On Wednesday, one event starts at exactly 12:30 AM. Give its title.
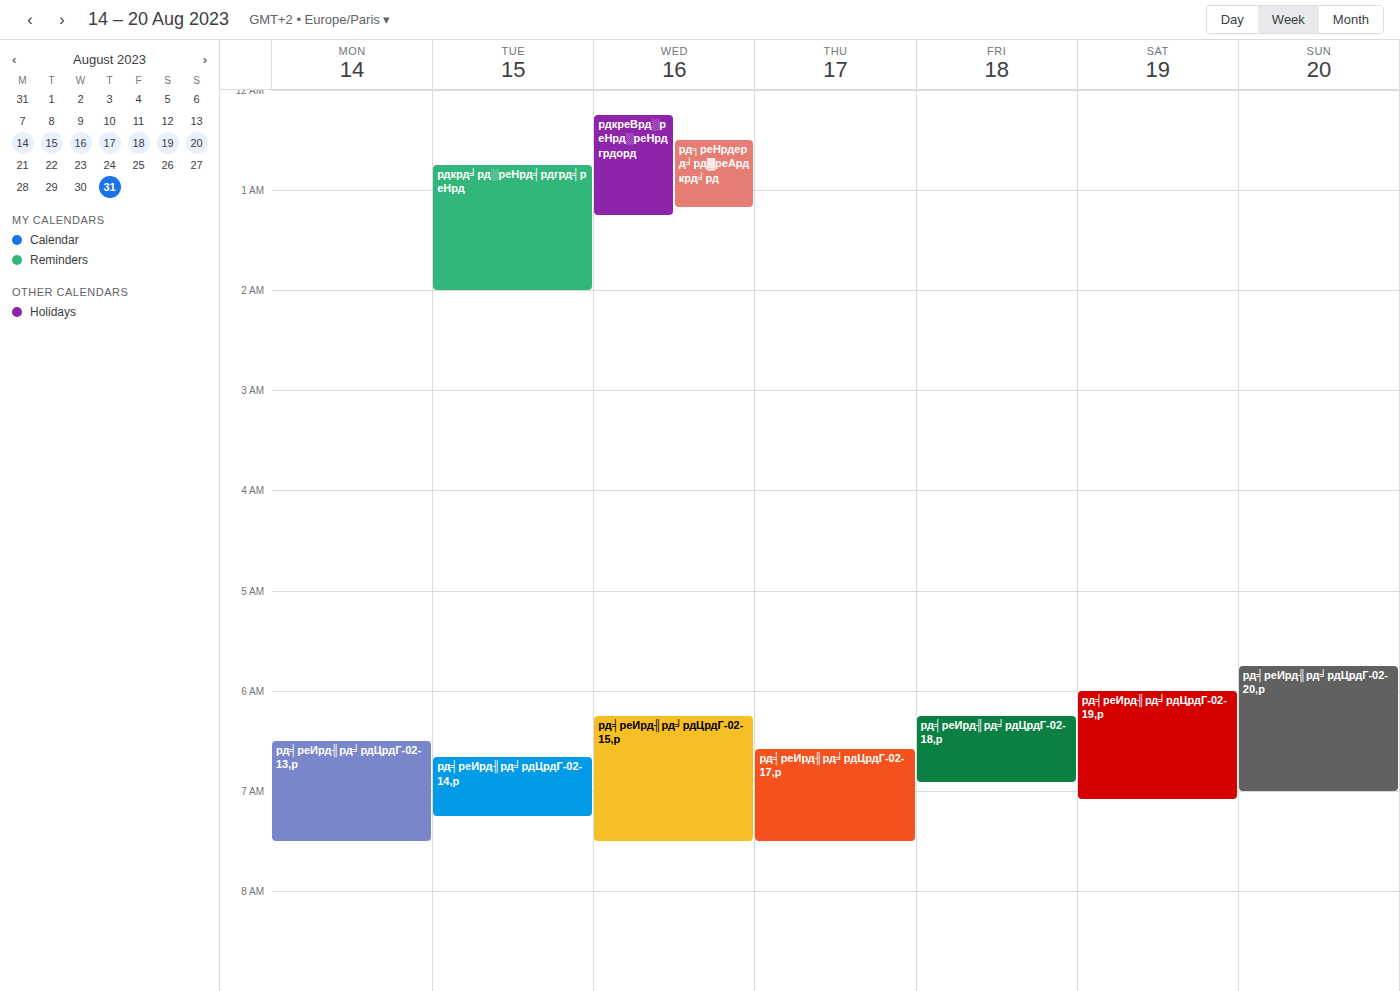
"рд╕реНрдерд╛рд▓реАрдкрд╛рд"